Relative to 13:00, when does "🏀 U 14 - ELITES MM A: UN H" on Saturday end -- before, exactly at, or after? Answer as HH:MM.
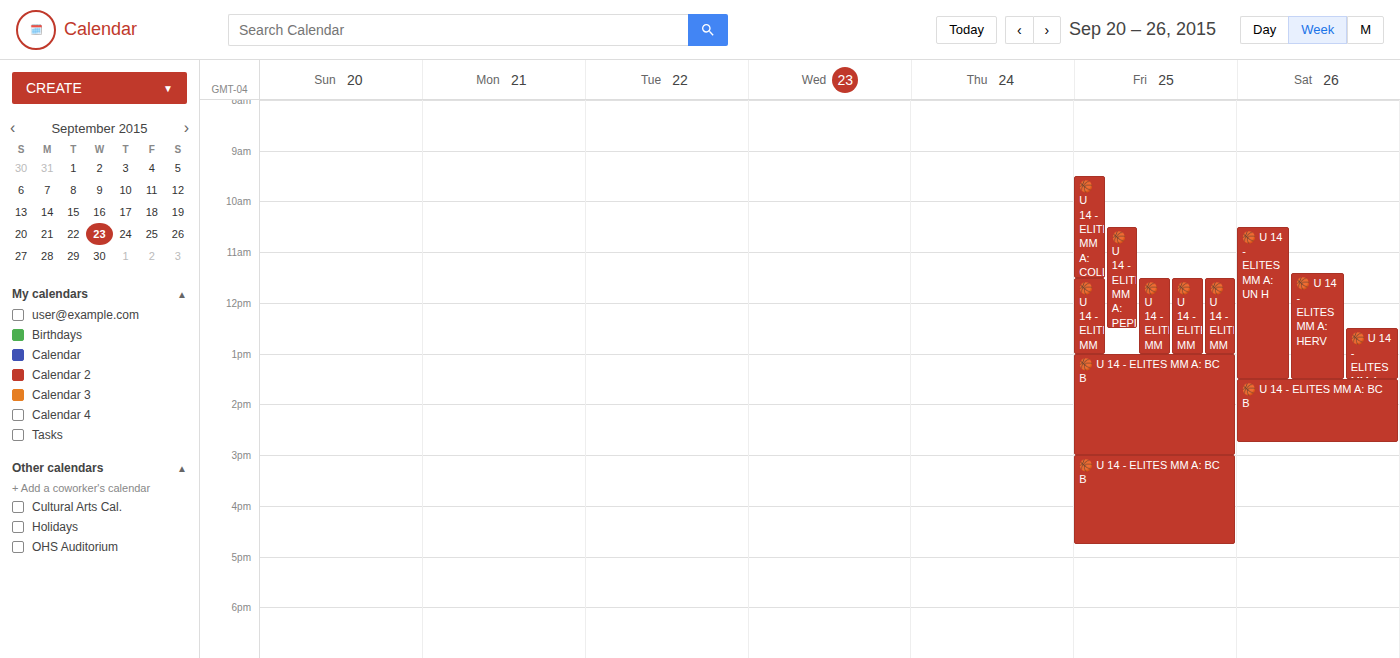
13:30 -- after 13:00, 30 minutes below the 13:00 line.